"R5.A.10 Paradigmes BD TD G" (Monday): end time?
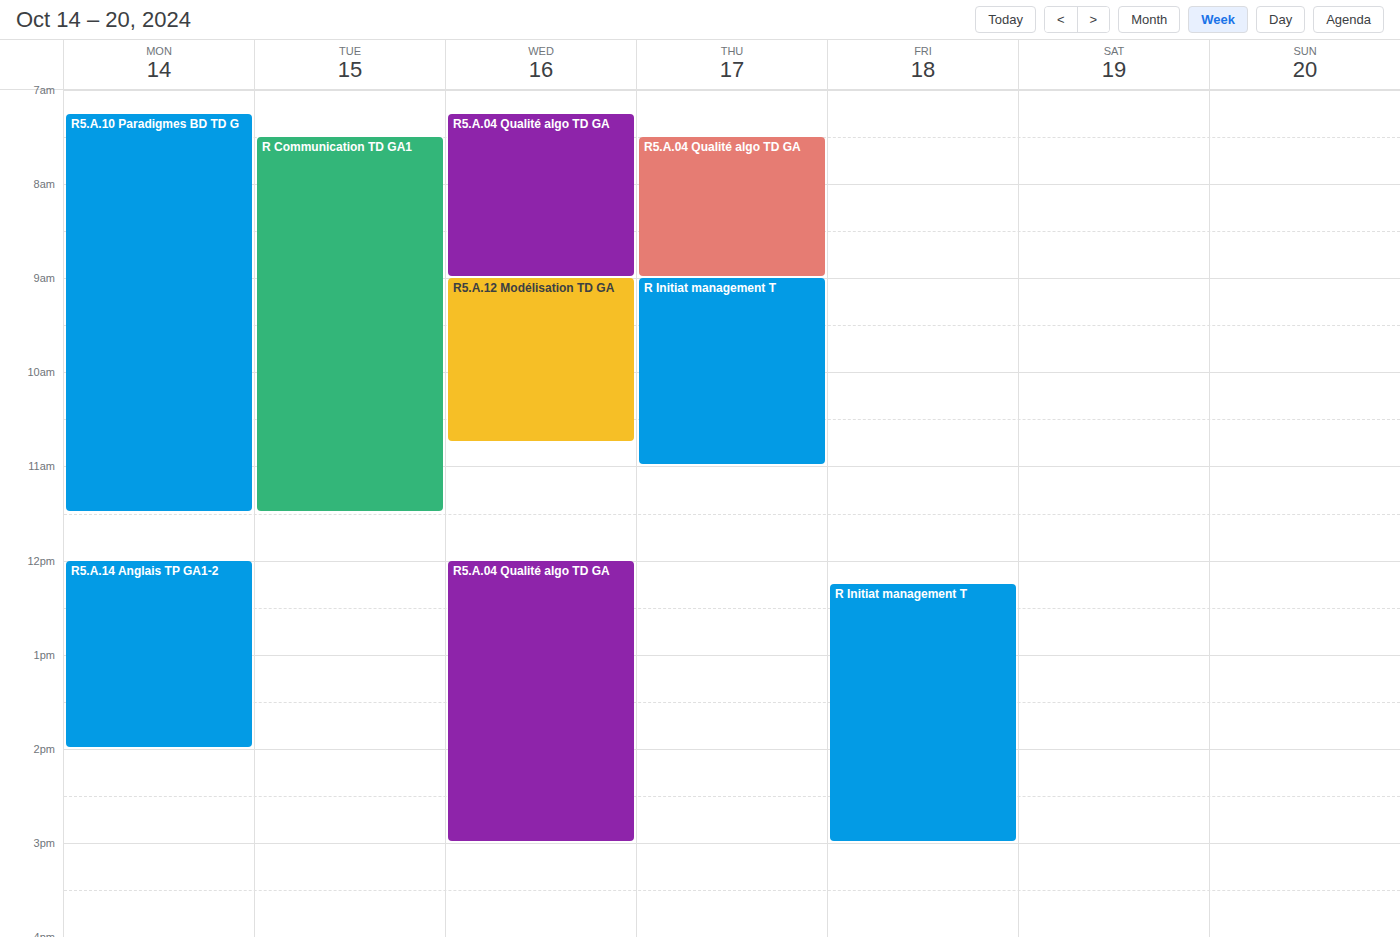
11:30 AM